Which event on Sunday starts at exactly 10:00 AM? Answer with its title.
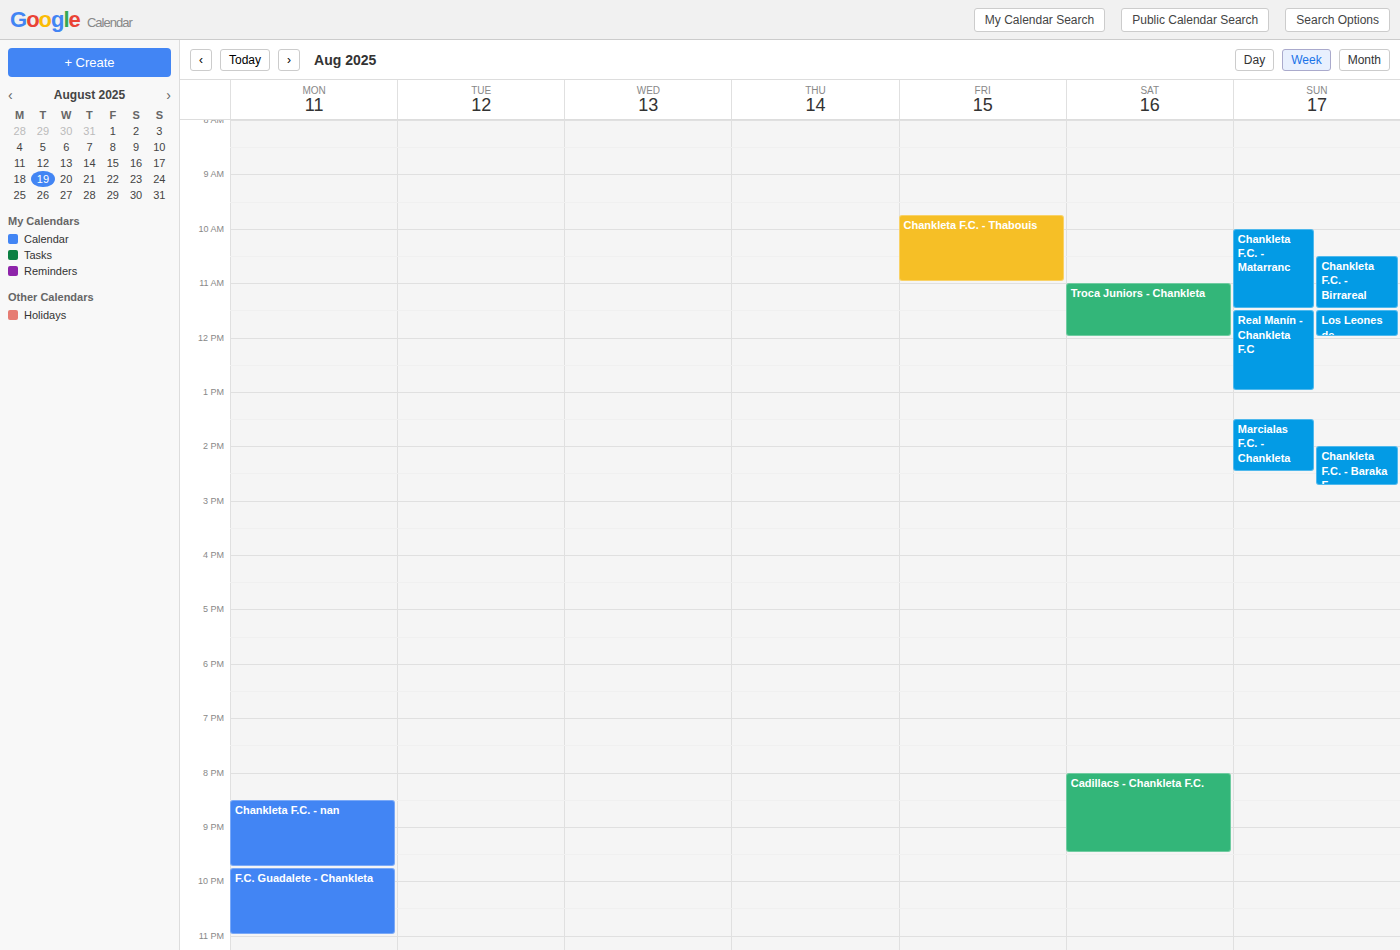
"Chankleta F.C. - Matarranc"